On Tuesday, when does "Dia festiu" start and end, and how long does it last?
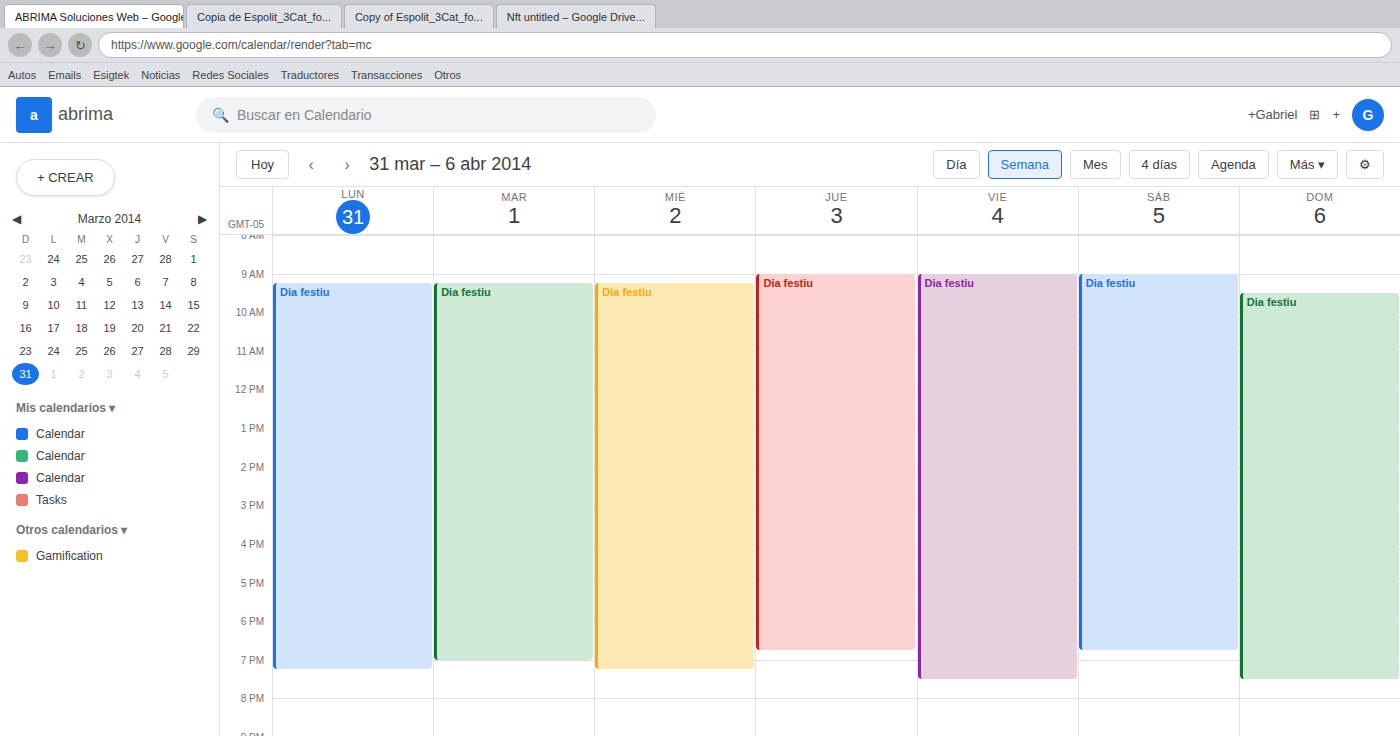
9:15 AM to 7:00 PM, 9 hours 45 minutes